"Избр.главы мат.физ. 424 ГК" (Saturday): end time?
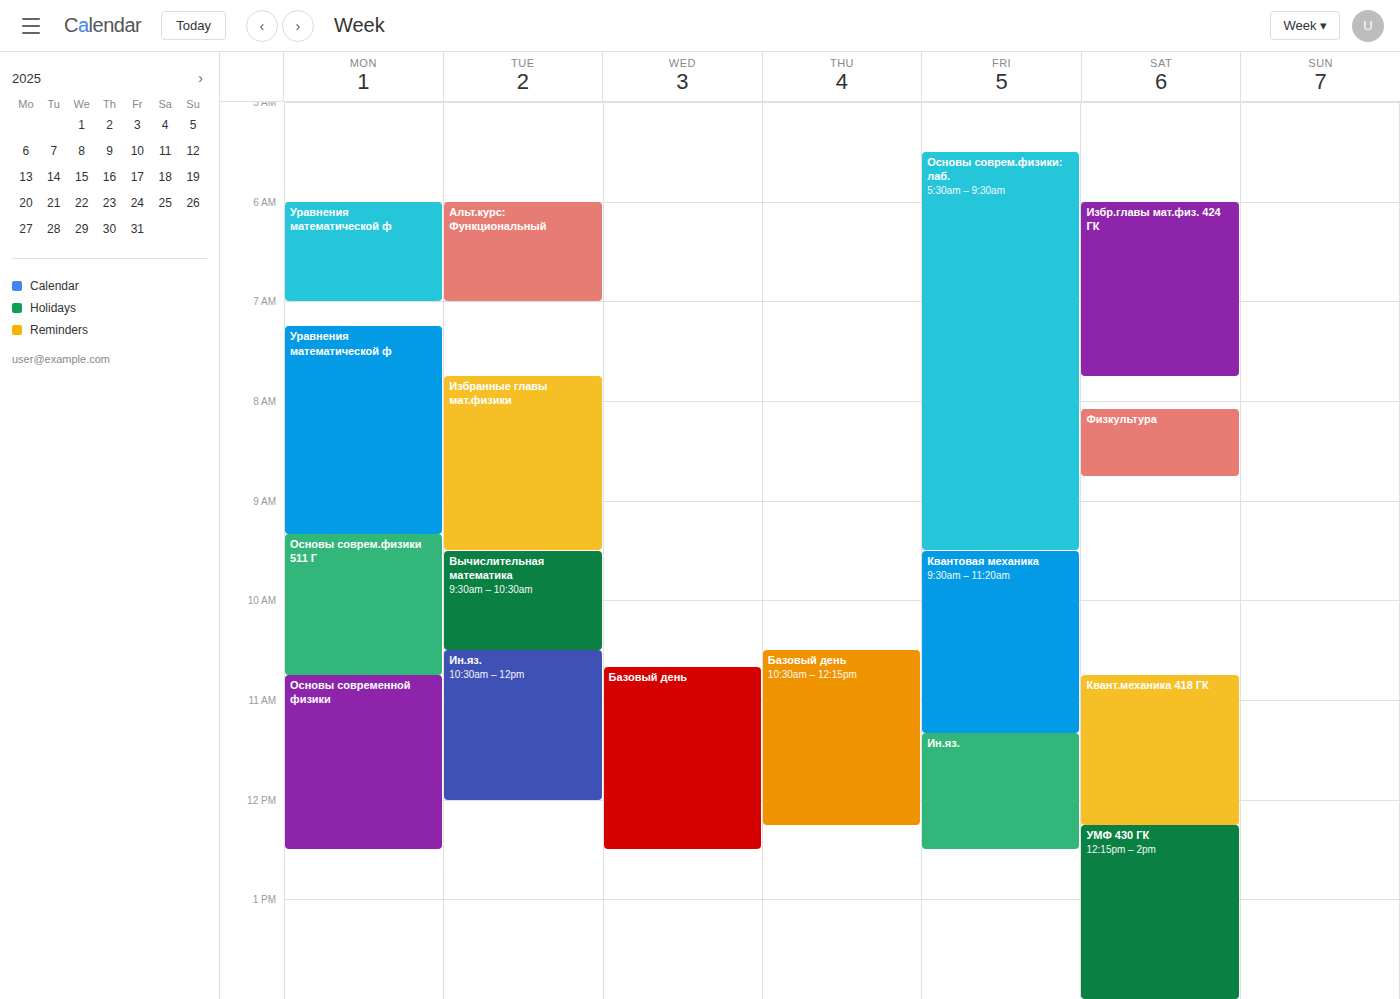
7:45 AM